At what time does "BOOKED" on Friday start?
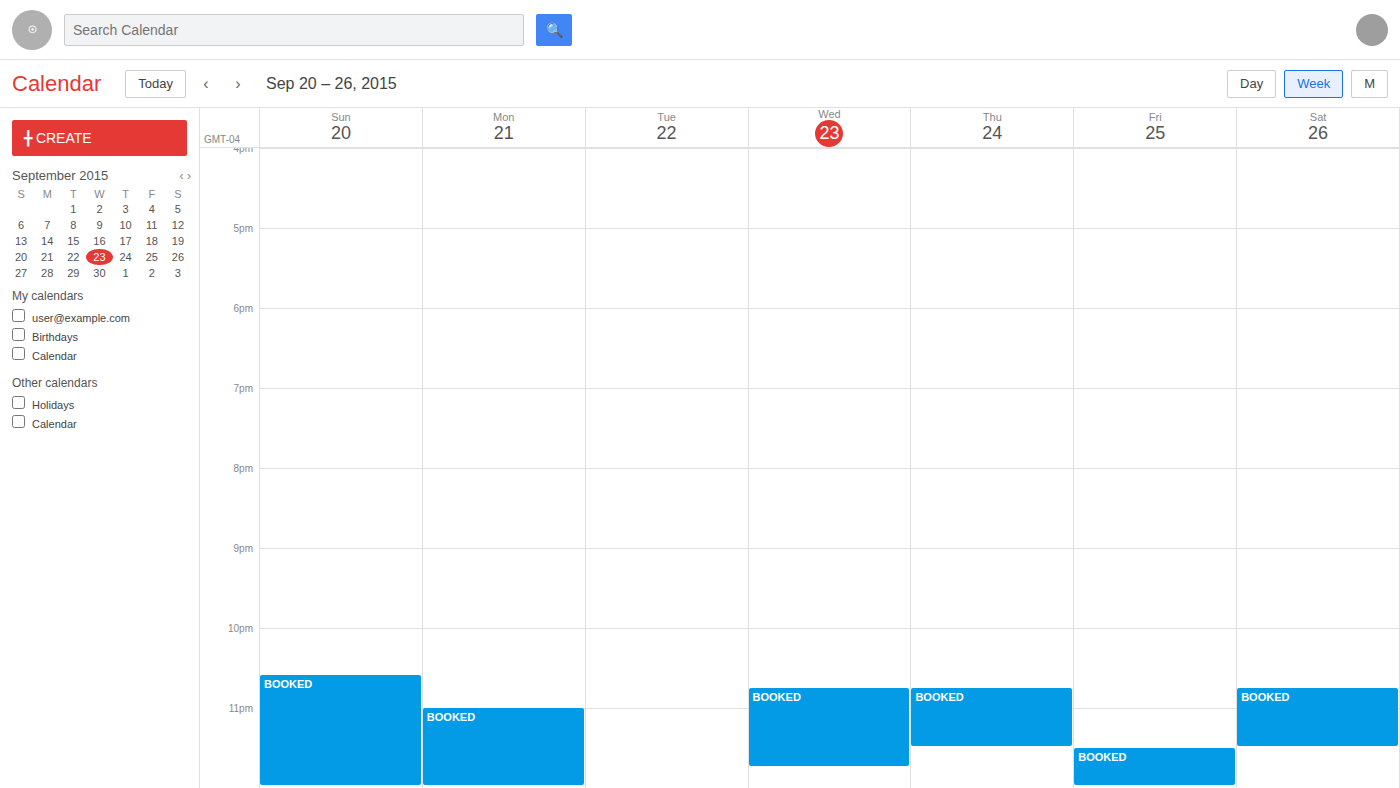
11:30 PM